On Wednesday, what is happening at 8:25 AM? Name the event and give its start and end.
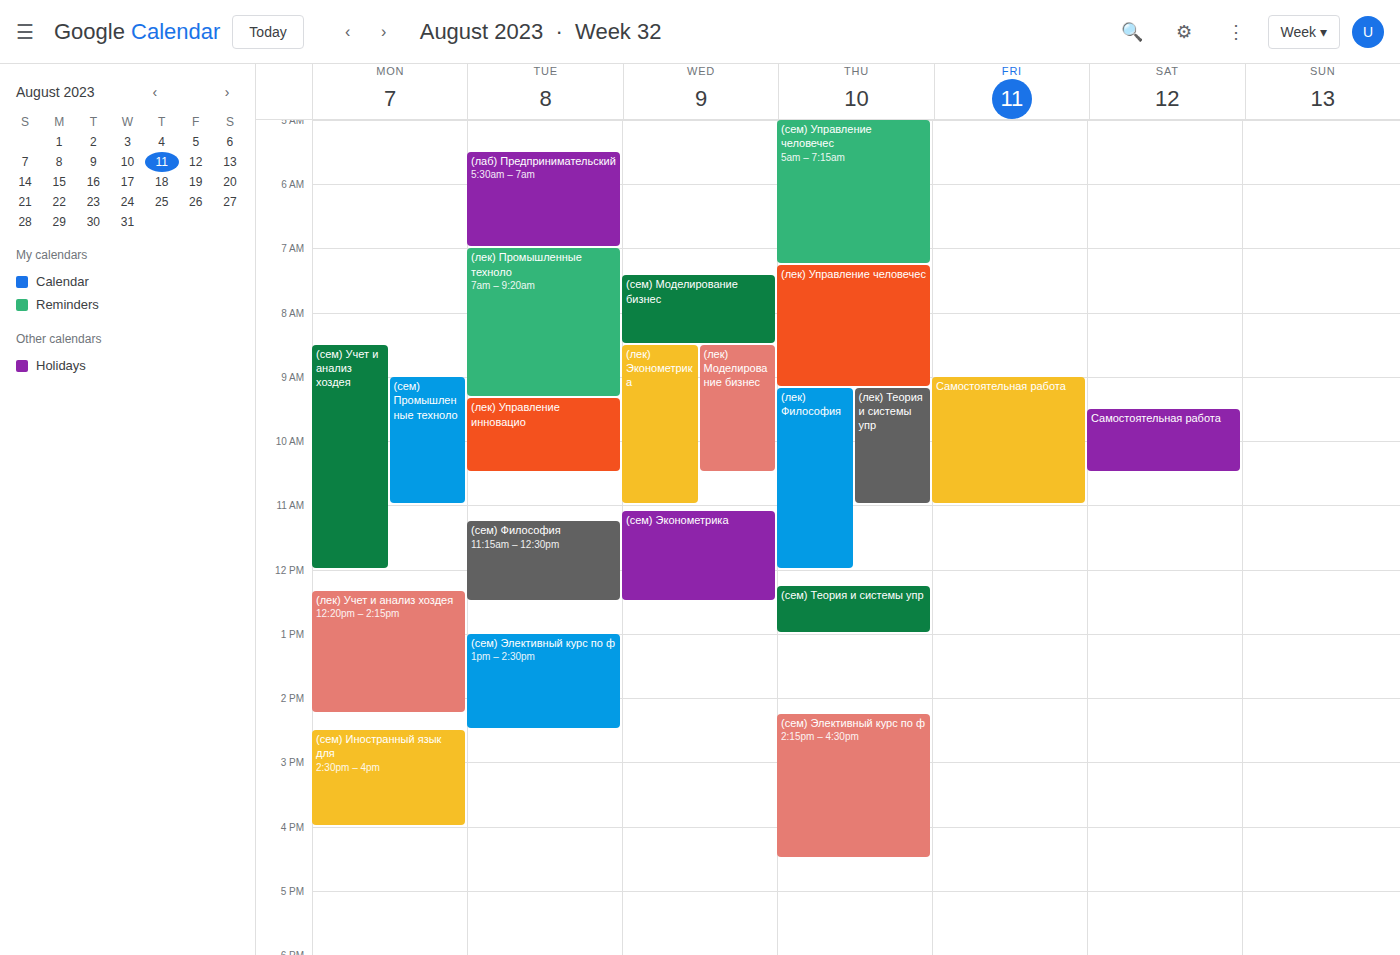
"(сем) Моделирование бизнес", 7:25 AM to 8:30 AM